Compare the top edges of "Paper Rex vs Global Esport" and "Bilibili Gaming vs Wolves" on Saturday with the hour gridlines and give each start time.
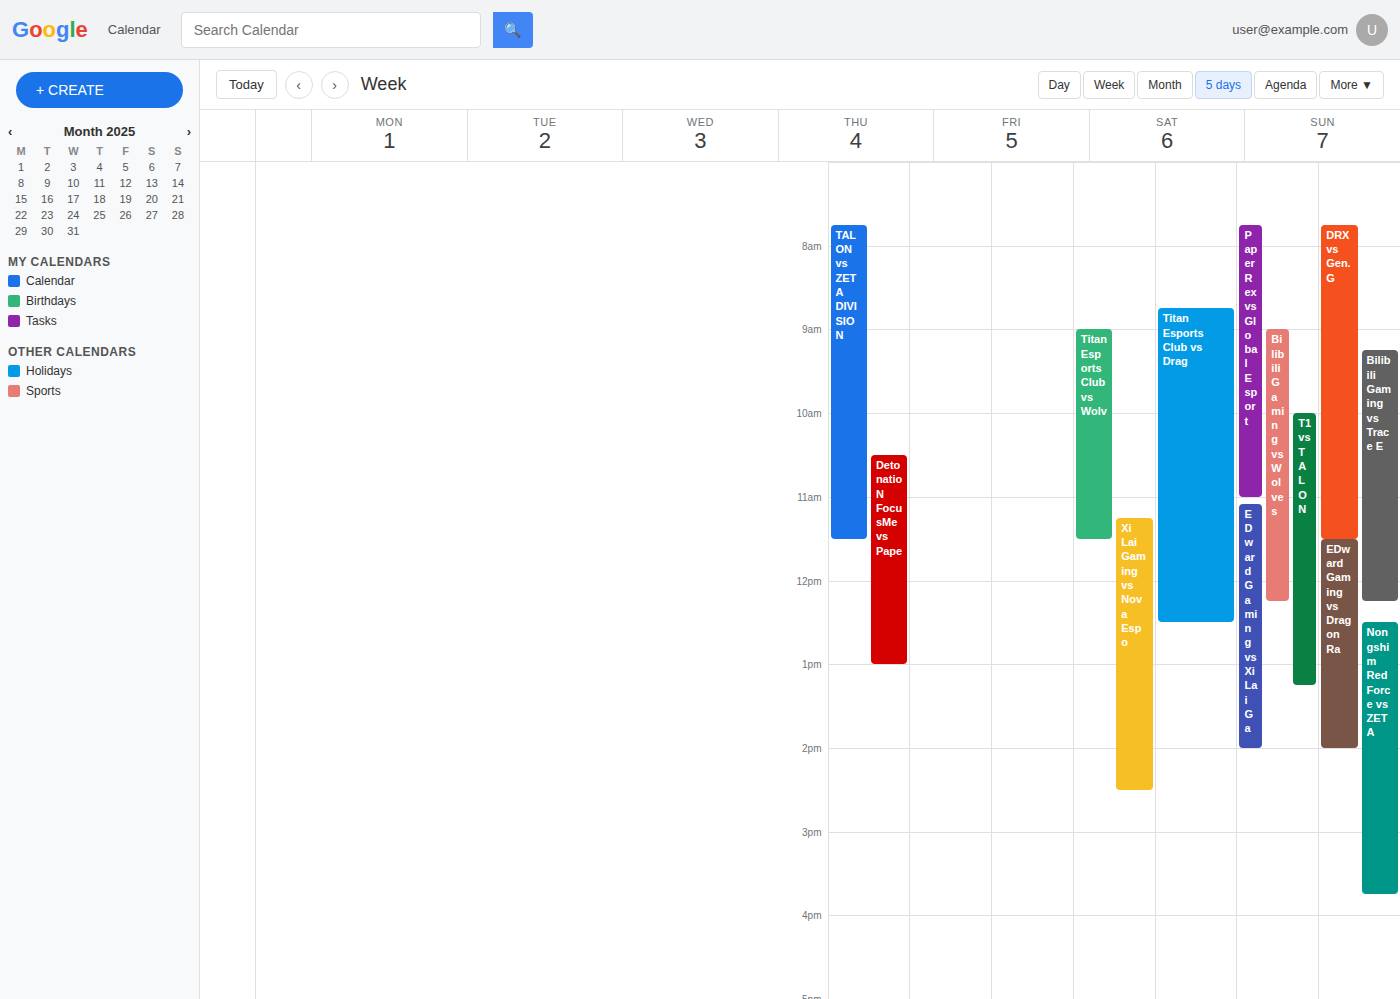
"Paper Rex vs Global Esport": 7:45 AM, neither: three quarters of the way from the 7 AM line to the 8 AM line. "Bilibili Gaming vs Wolves": 9:00 AM, exactly on the 9 AM line.